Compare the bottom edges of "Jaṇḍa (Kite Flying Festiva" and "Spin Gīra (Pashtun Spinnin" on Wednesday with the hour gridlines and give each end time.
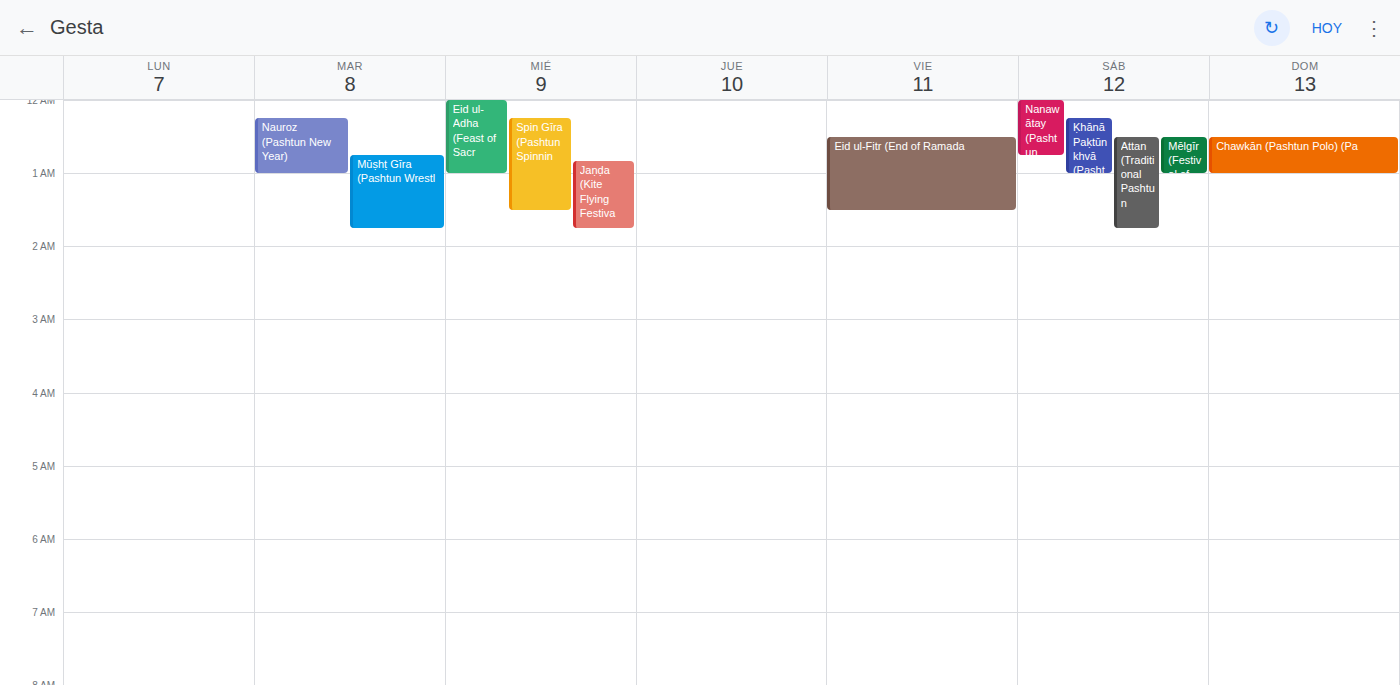
"Jaṇḍa (Kite Flying Festiva": 1:45 AM, neither: three quarters of the way from the 1 AM line to the 2 AM line. "Spin Gīra (Pashtun Spinnin": 1:30 AM, halfway between the 1 AM and 2 AM lines.